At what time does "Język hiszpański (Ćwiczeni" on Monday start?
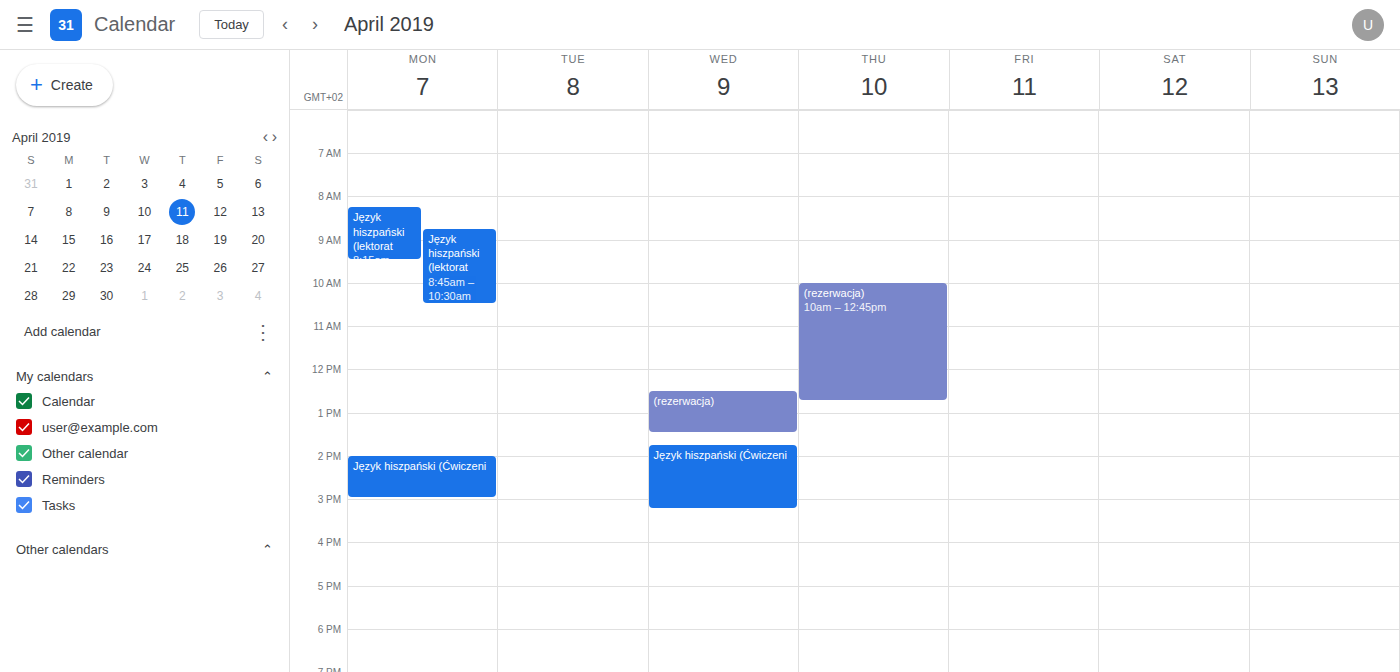
2:00 PM